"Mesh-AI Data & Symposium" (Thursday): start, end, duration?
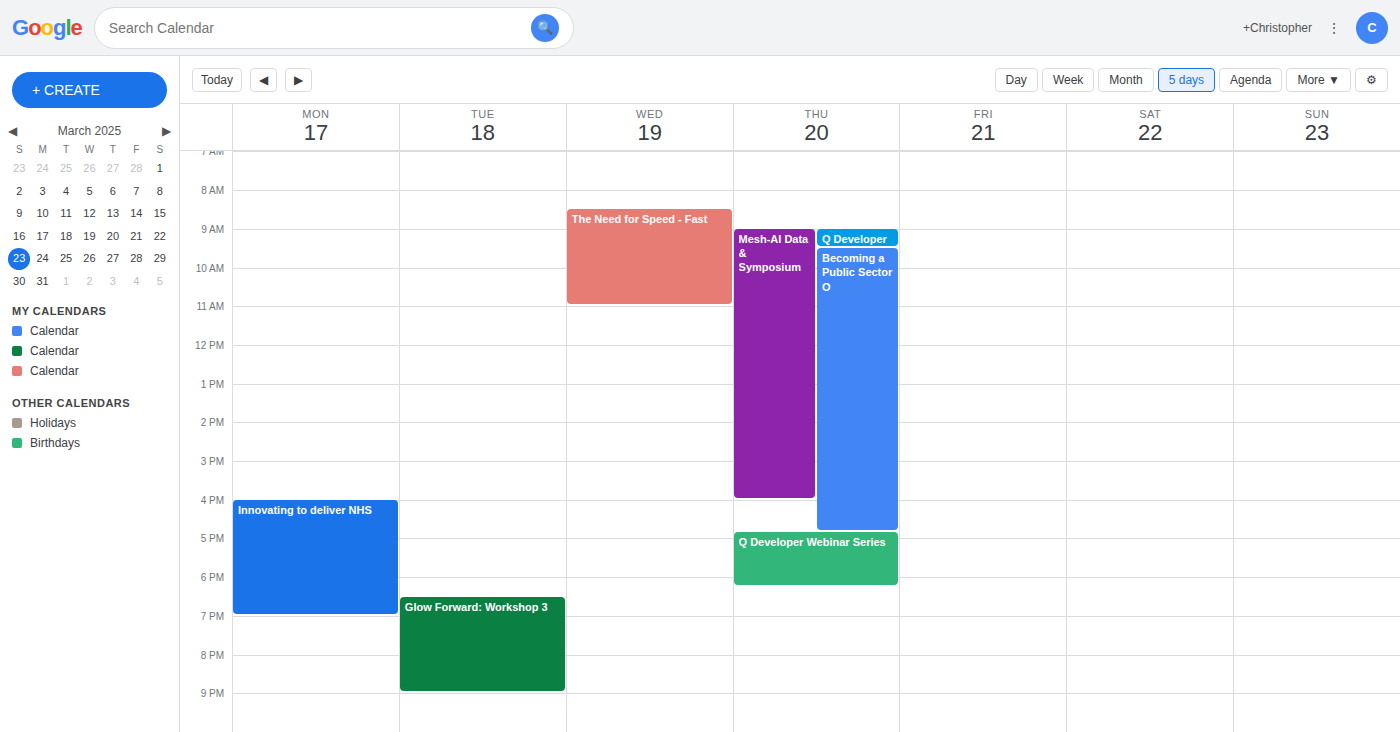
09:00 to 16:00, 7 hours